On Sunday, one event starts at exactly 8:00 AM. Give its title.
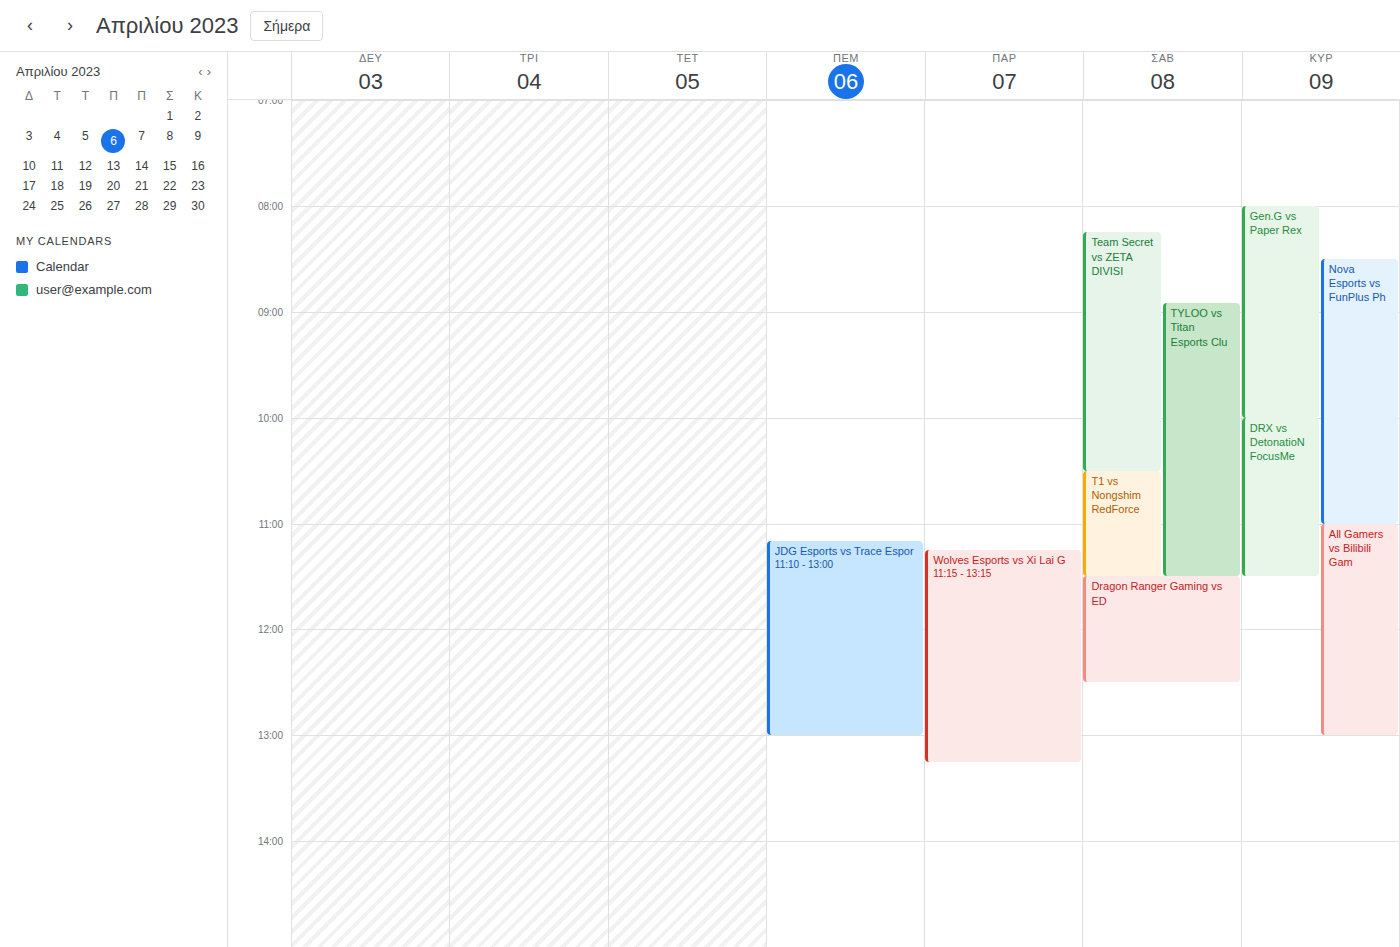
"Gen.G vs Paper Rex"